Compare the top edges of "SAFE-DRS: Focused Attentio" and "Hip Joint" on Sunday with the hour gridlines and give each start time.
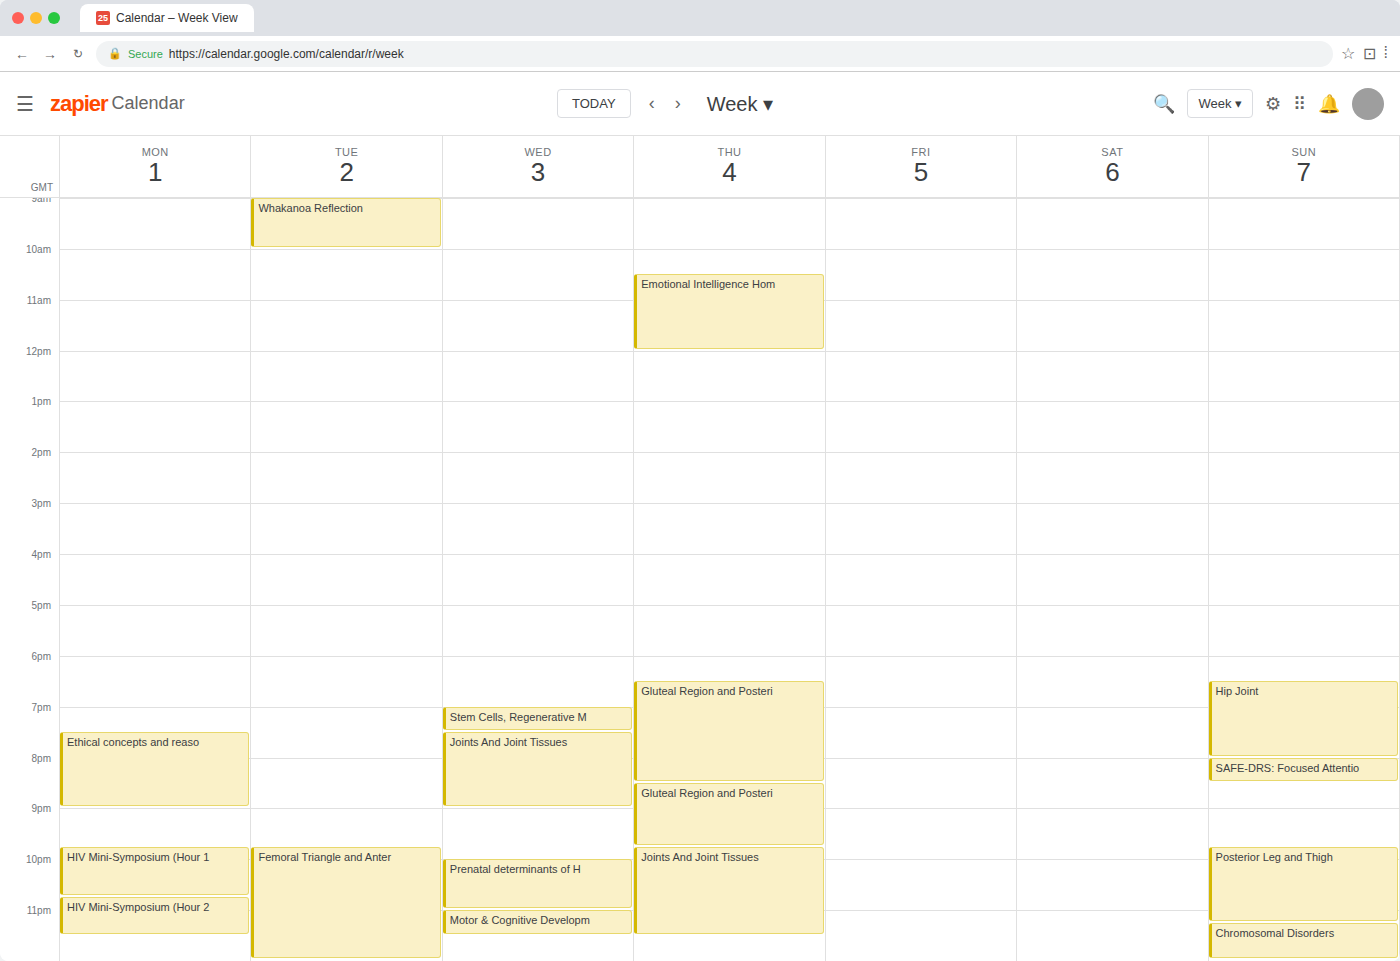
"SAFE-DRS: Focused Attentio": 8:00 PM, exactly on the 8 PM line. "Hip Joint": 6:30 PM, halfway between the 6 PM and 7 PM lines.